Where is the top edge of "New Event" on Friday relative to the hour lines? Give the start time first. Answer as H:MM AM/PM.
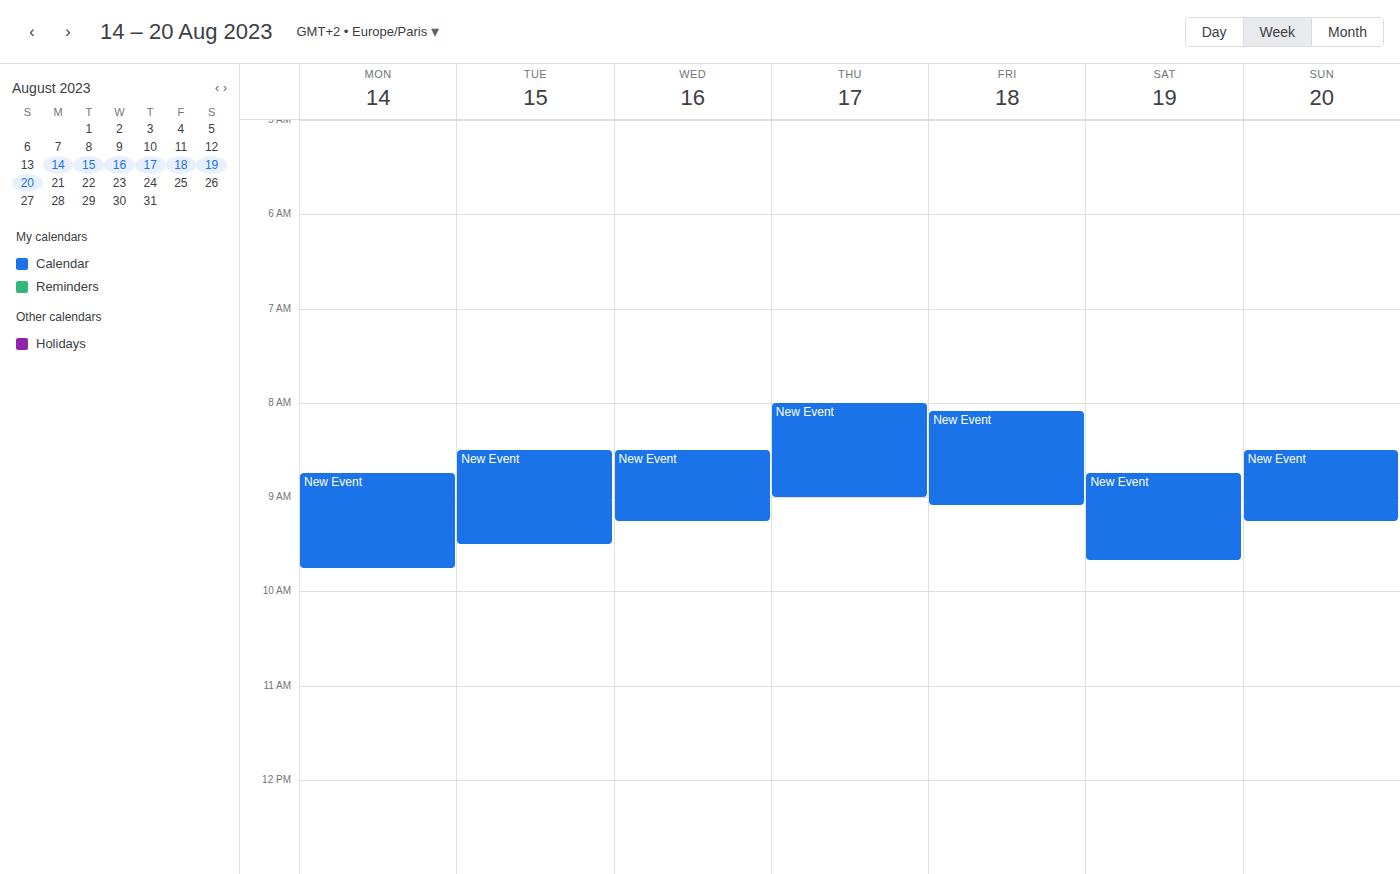
8:05 AM -- neither: 5 minutes below the 8 AM line and 55 minutes above the 9 AM line.